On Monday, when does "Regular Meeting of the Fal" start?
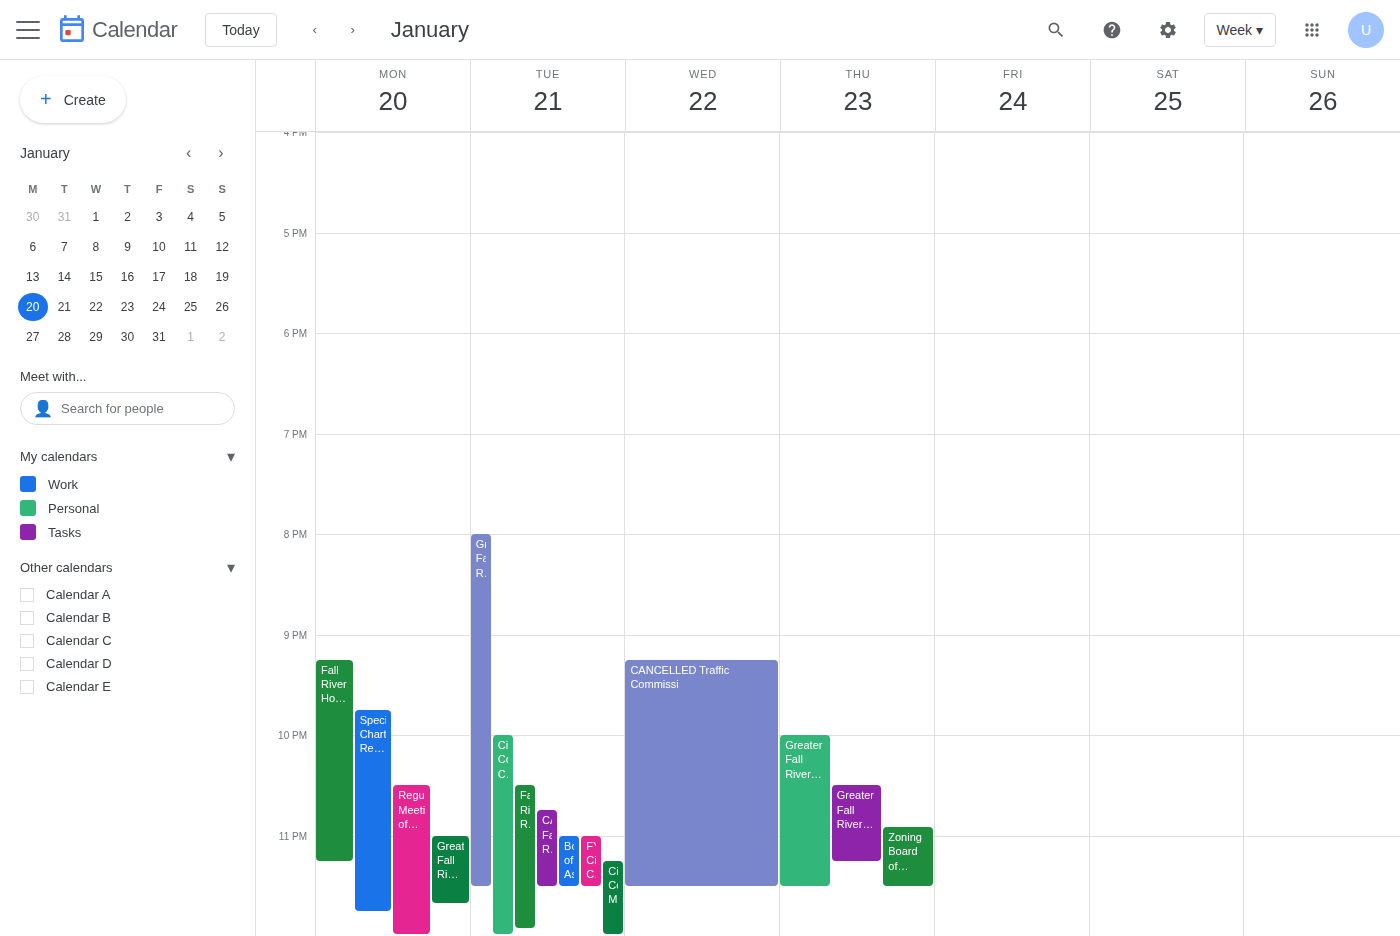
10:30 PM